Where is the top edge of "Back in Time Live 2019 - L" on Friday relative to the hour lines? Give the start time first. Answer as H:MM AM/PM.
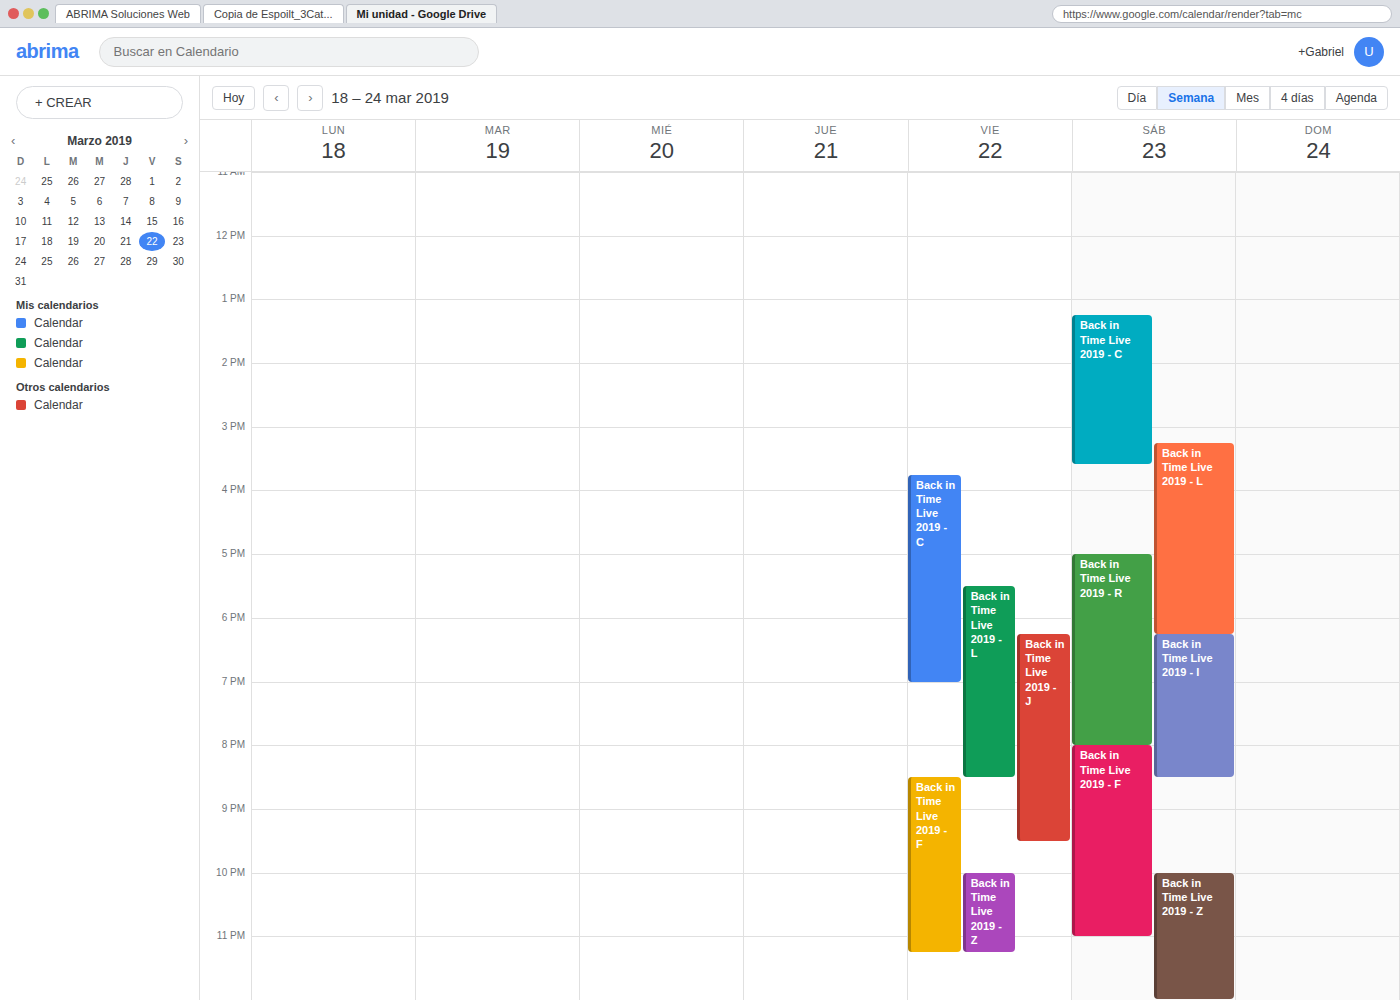
5:30 PM -- halfway between the 5 PM and 6 PM lines.